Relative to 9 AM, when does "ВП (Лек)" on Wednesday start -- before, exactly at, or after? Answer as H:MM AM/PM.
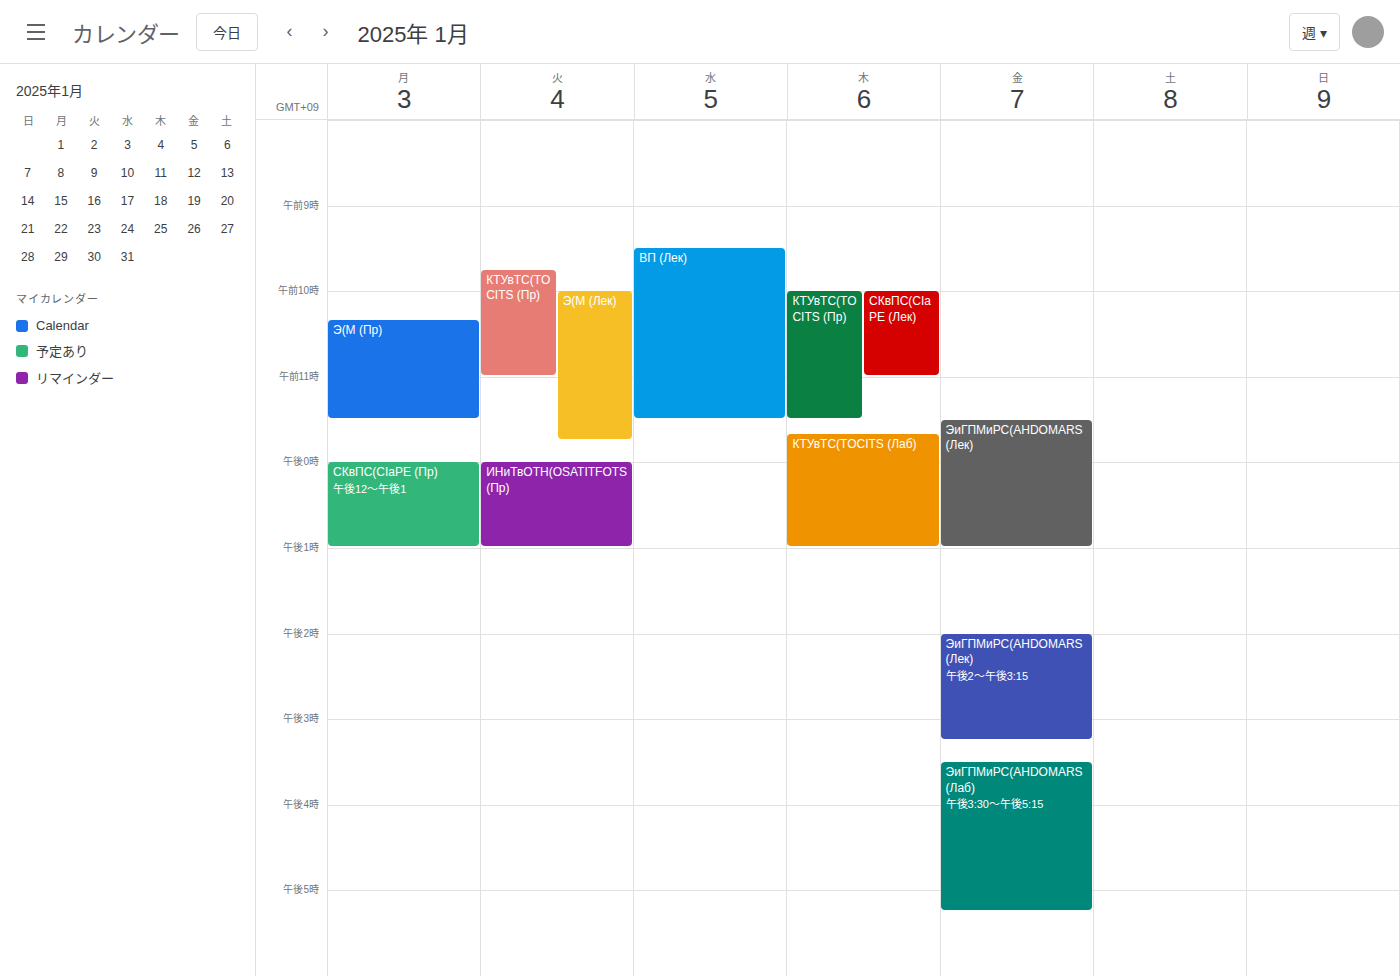
9:30 AM -- after 9 AM, 30 minutes below the 9 AM line.